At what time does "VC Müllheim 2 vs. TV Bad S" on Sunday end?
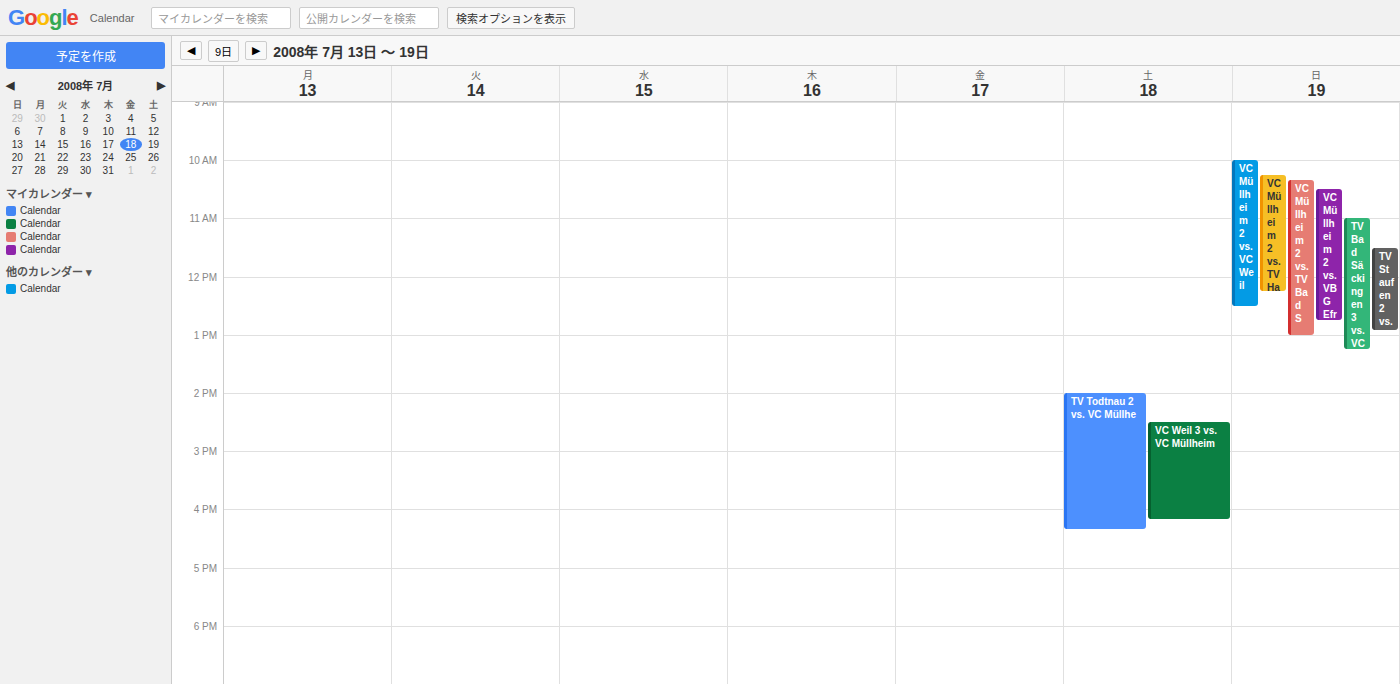
1:00 PM